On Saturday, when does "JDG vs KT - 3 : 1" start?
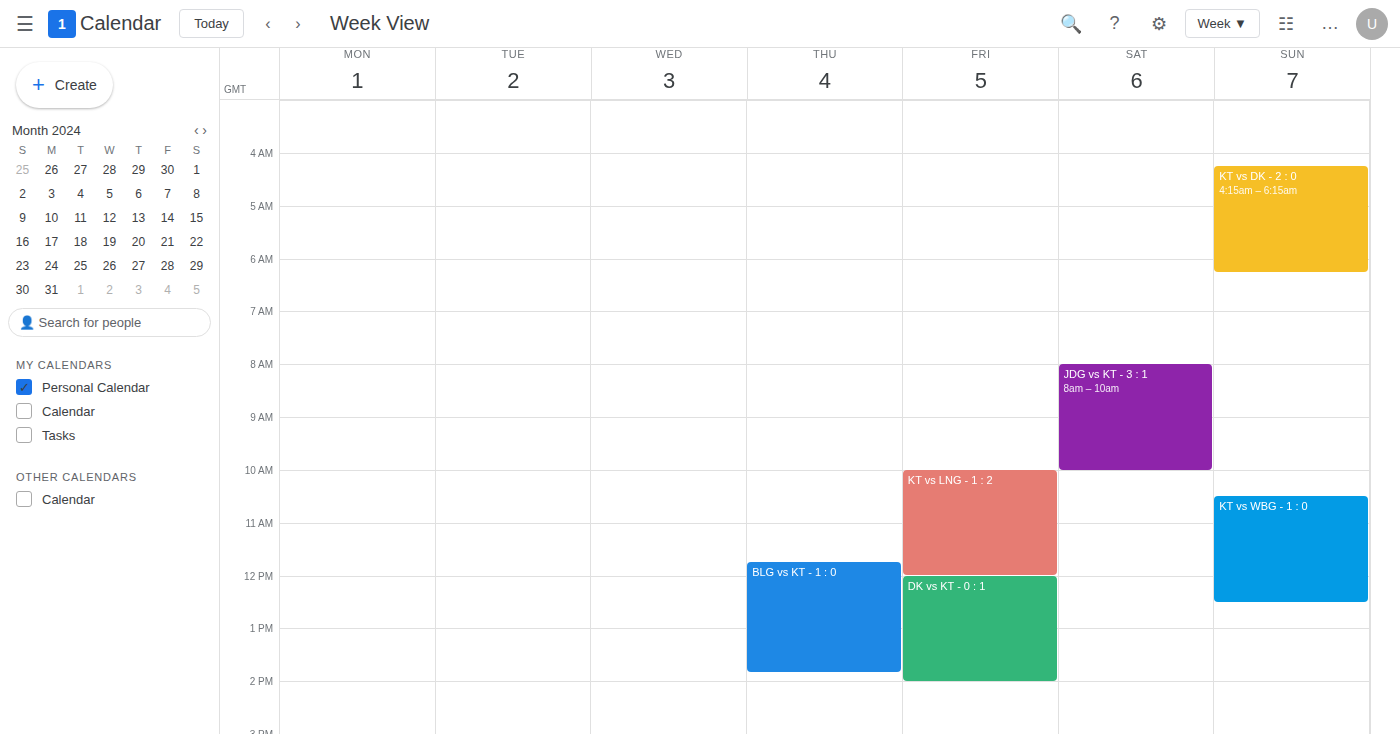
8:00 AM